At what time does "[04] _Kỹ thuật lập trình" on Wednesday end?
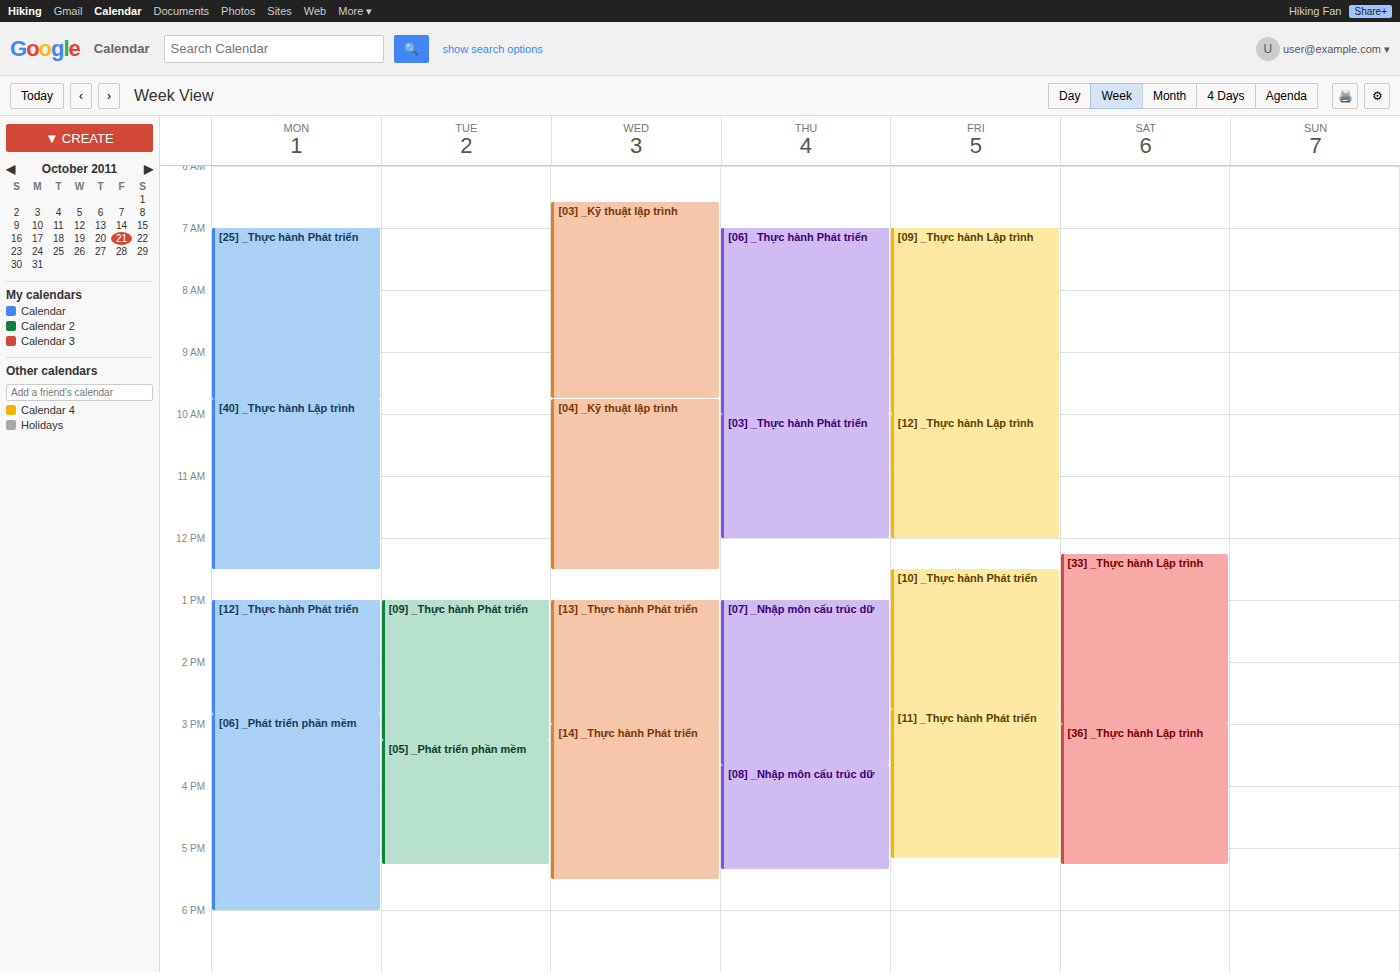
12:30 PM